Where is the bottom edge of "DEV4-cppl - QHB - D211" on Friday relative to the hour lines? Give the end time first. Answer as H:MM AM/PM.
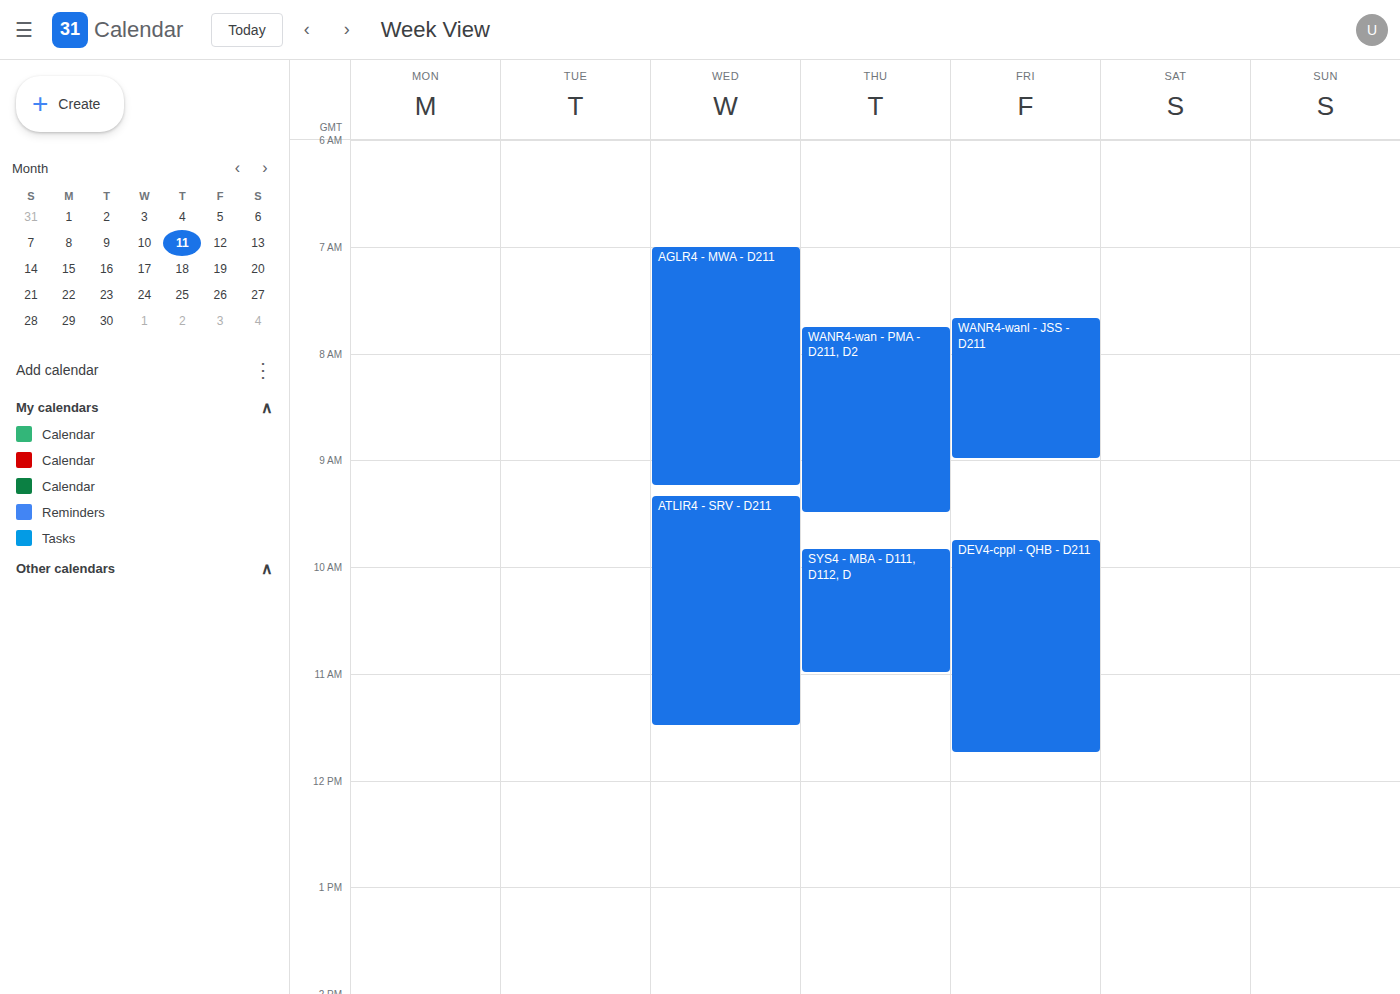
11:45 AM -- neither: three quarters of the way from the 11 AM line to the 12 PM line.